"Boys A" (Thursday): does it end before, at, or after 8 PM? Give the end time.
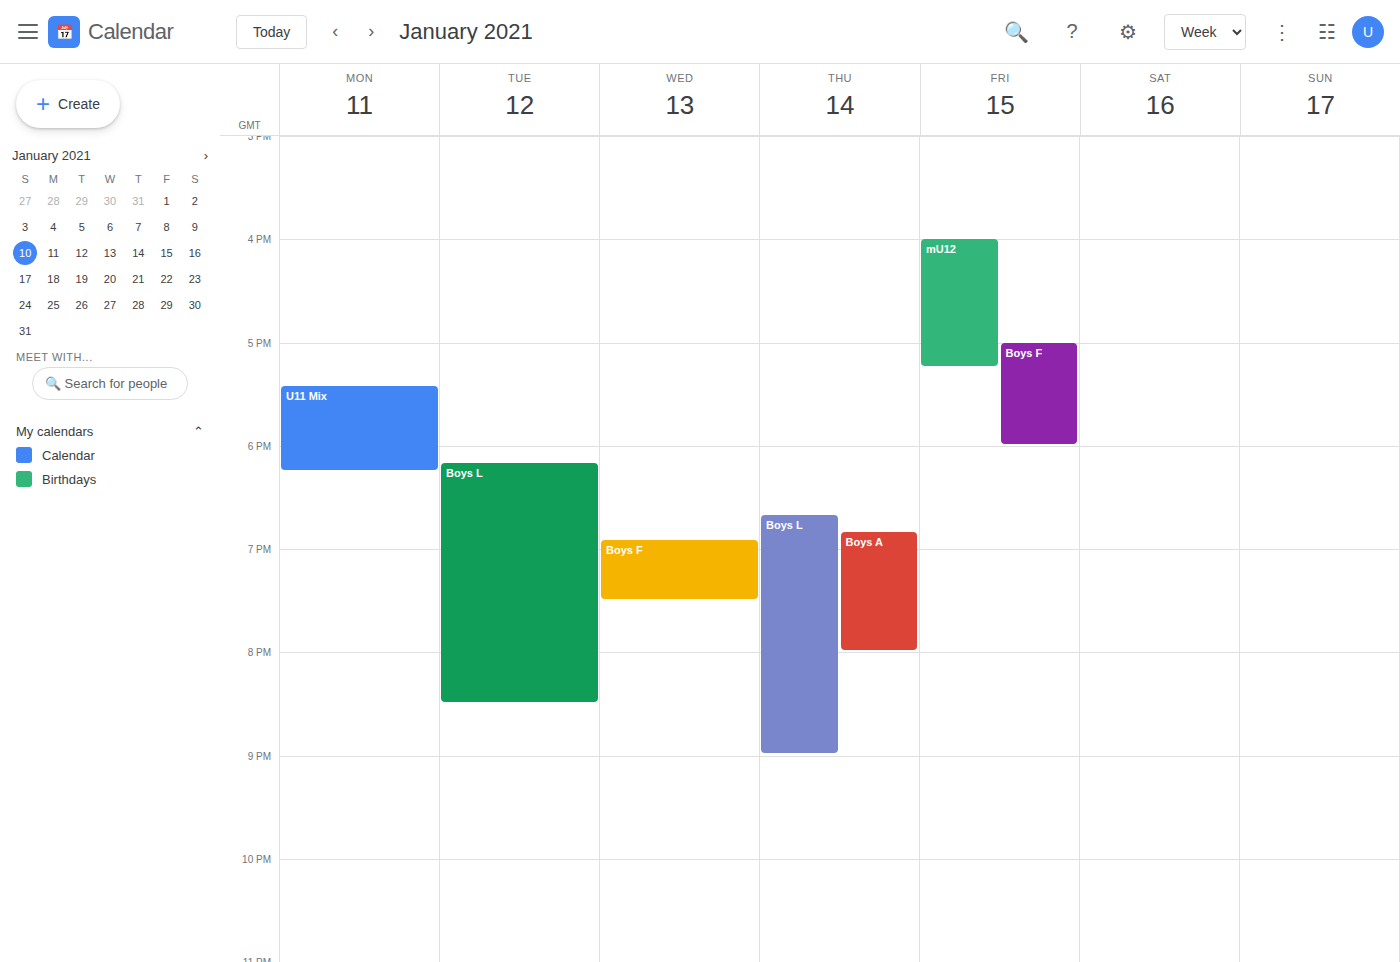
8:00 PM -- exactly at 8 PM, on the 8 PM line.